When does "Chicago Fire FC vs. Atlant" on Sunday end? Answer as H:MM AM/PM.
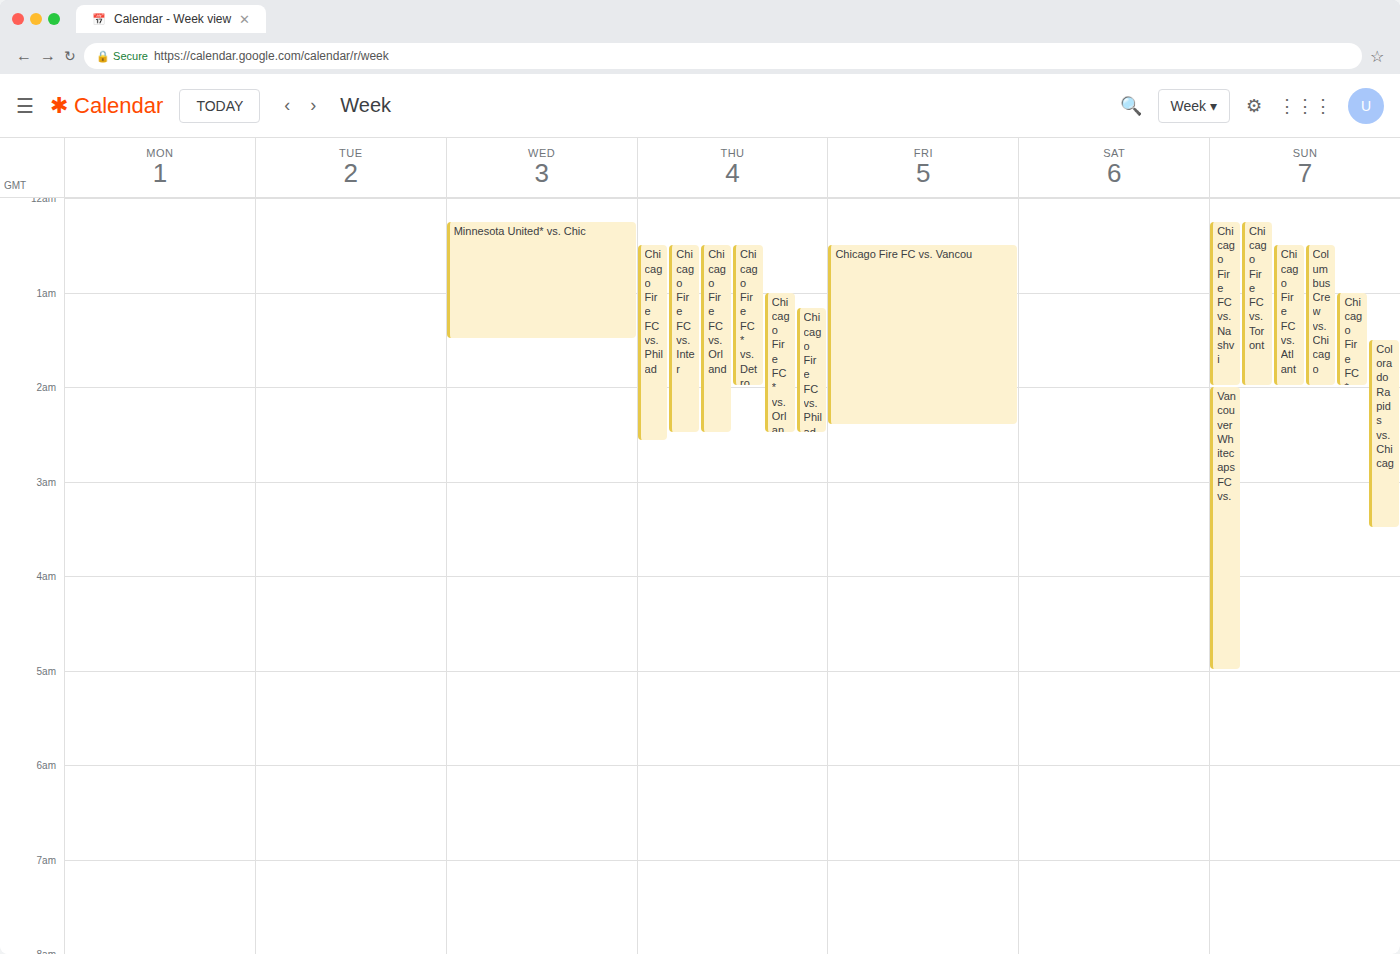
2:00 AM